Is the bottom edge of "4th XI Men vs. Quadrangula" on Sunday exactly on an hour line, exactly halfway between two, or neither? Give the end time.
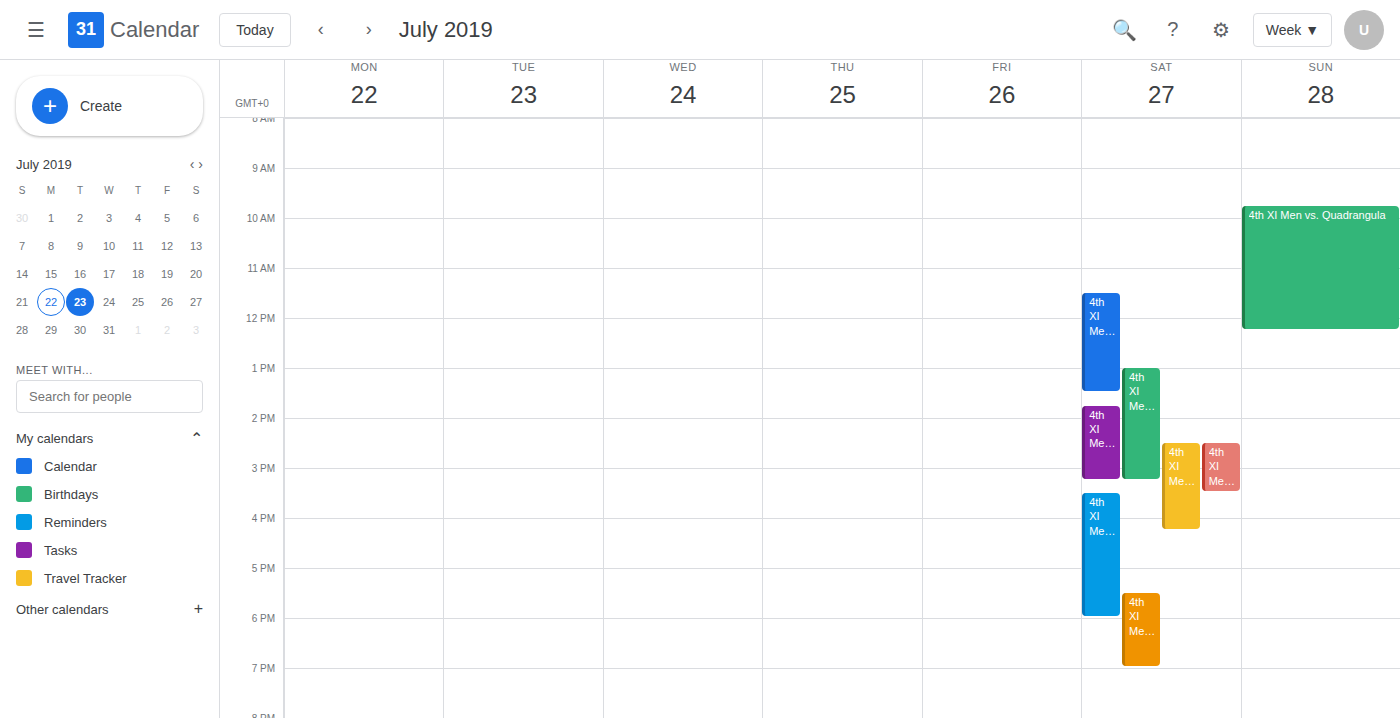
12:15 PM -- neither: a quarter of the way from the 12 PM line to the 1 PM line.